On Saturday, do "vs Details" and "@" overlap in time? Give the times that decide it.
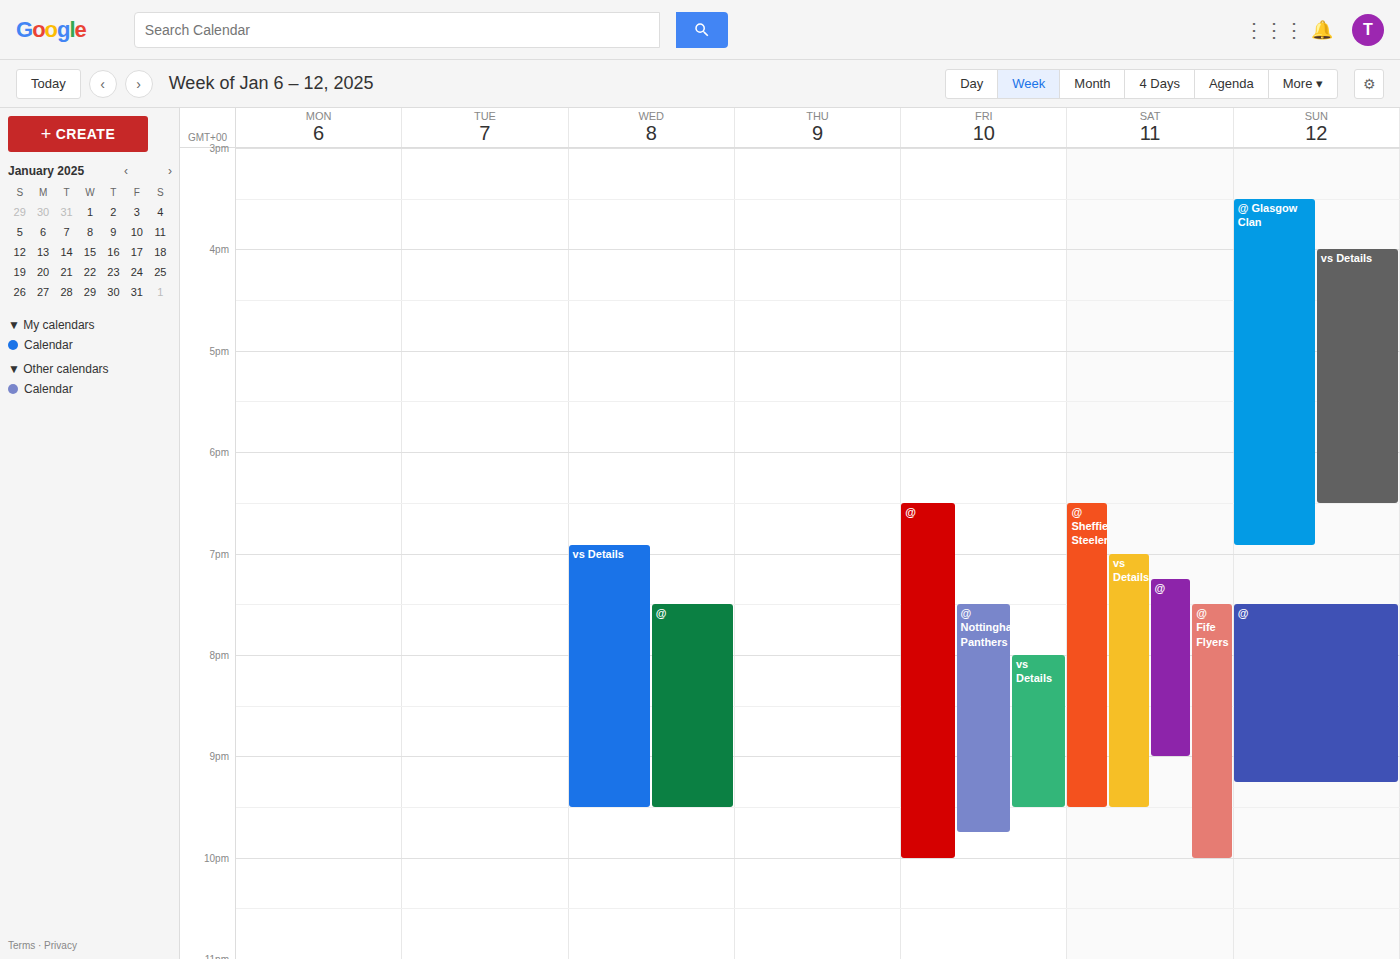
"@" runs 7:15 PM to 9:00 PM, inside "vs Details" -- they overlap.